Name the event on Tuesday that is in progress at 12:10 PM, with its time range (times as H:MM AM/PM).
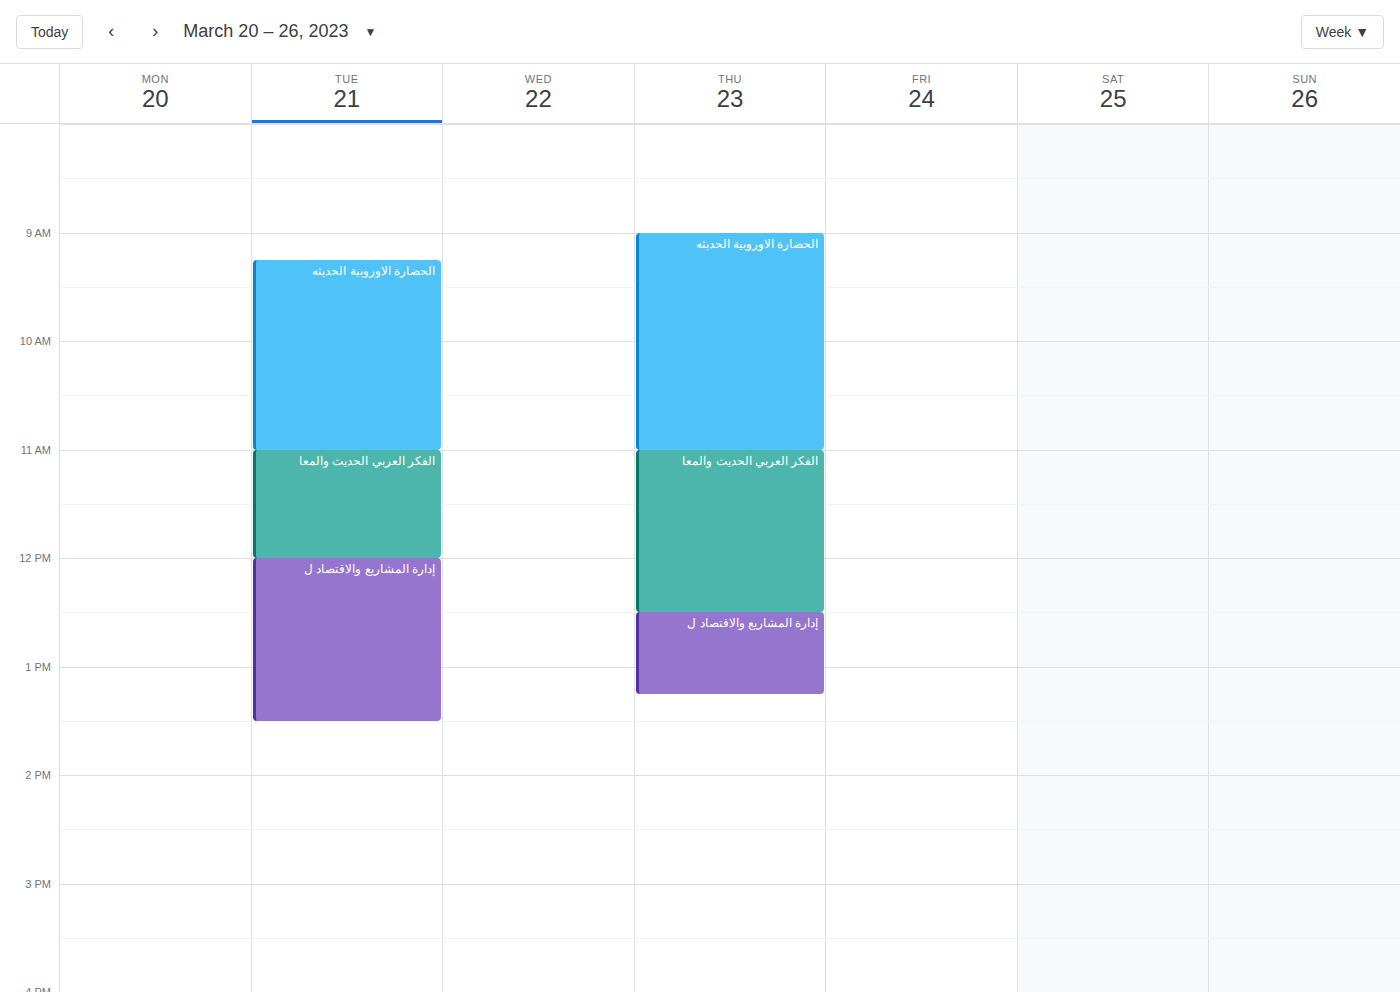
"إدارة المشاريع والاقتصاد ل", 12:00 PM to 1:30 PM